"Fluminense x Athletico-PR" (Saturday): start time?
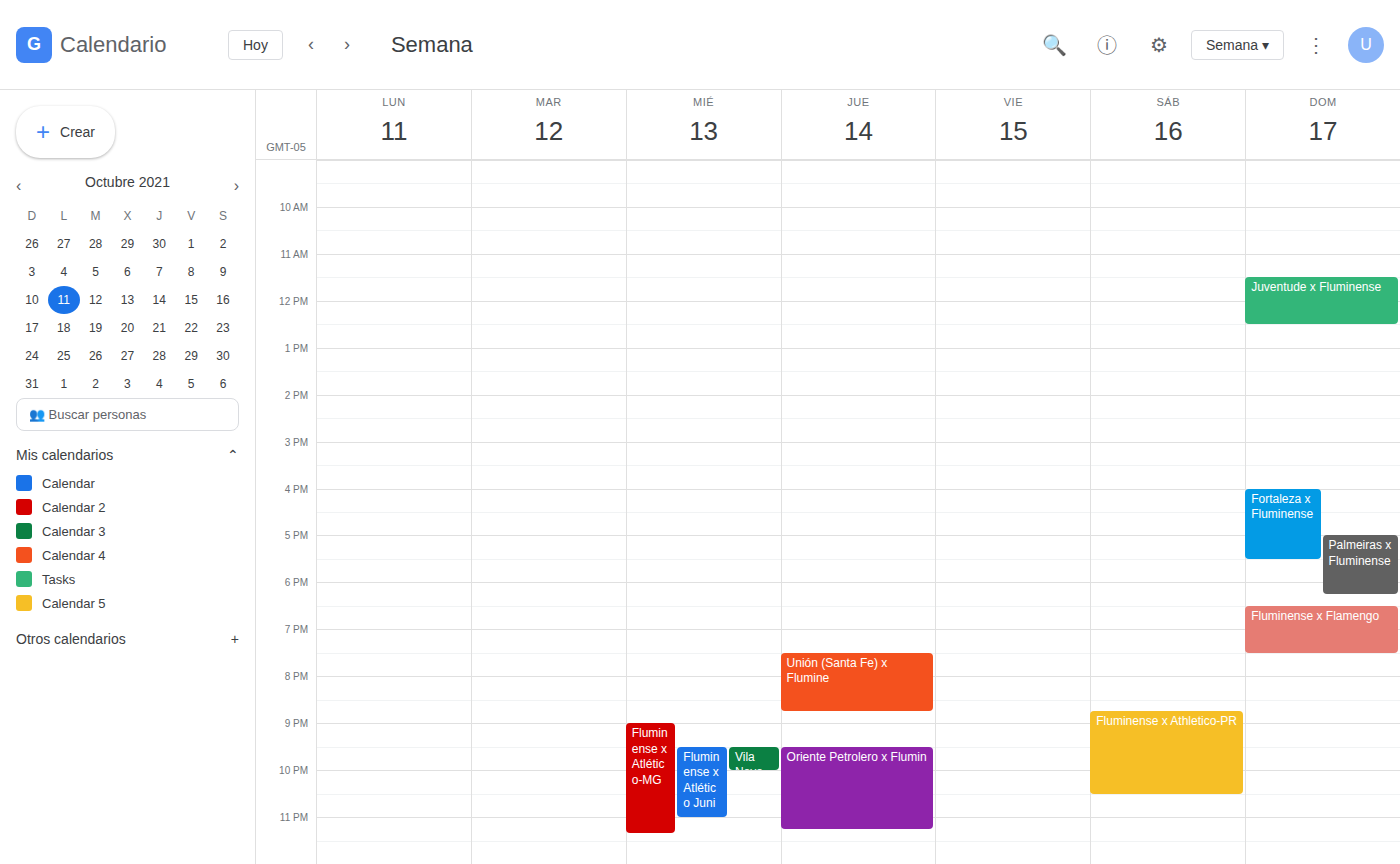
20:45